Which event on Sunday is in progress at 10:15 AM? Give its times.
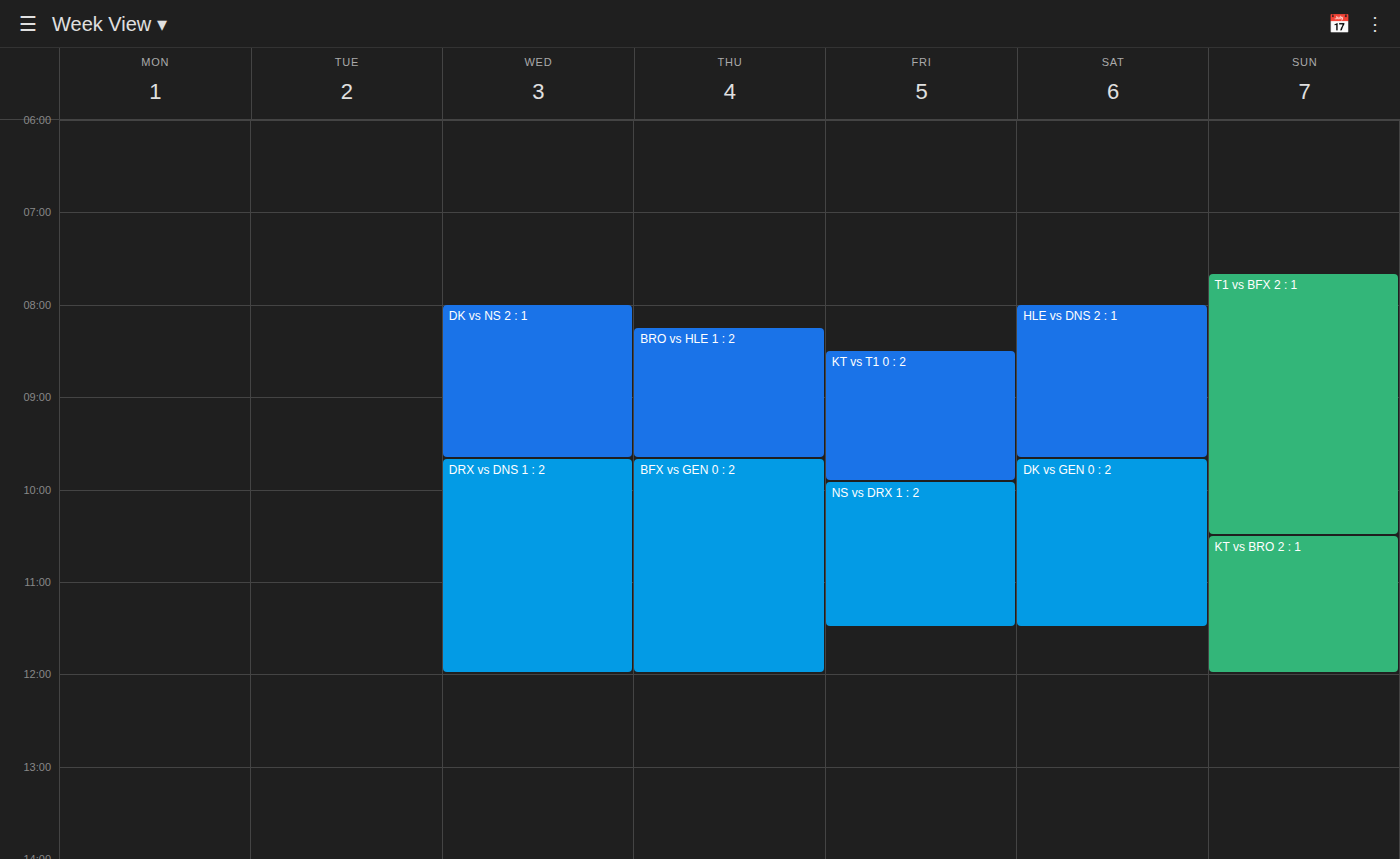
"T1 vs BFX 2 : 1", 7:40 AM to 10:30 AM